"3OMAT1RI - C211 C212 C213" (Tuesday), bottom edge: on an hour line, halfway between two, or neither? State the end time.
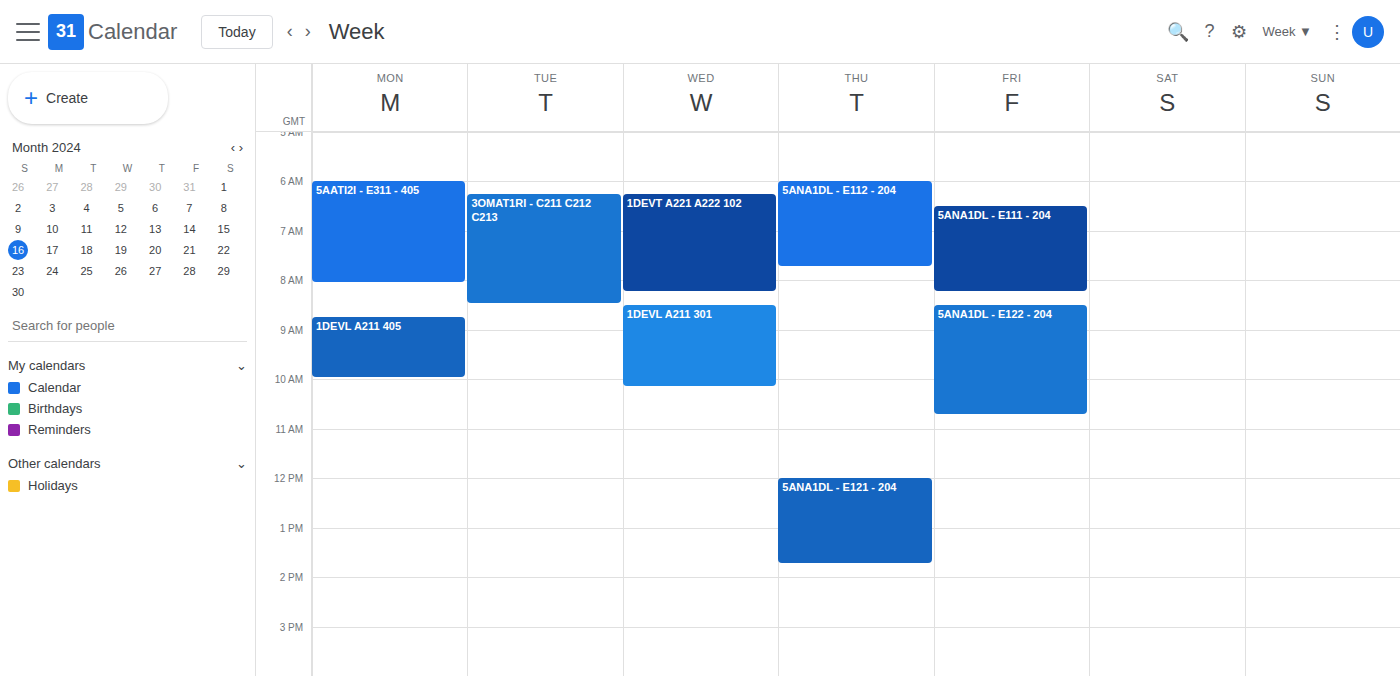
8:30 AM -- halfway between the 8 AM and 9 AM lines.